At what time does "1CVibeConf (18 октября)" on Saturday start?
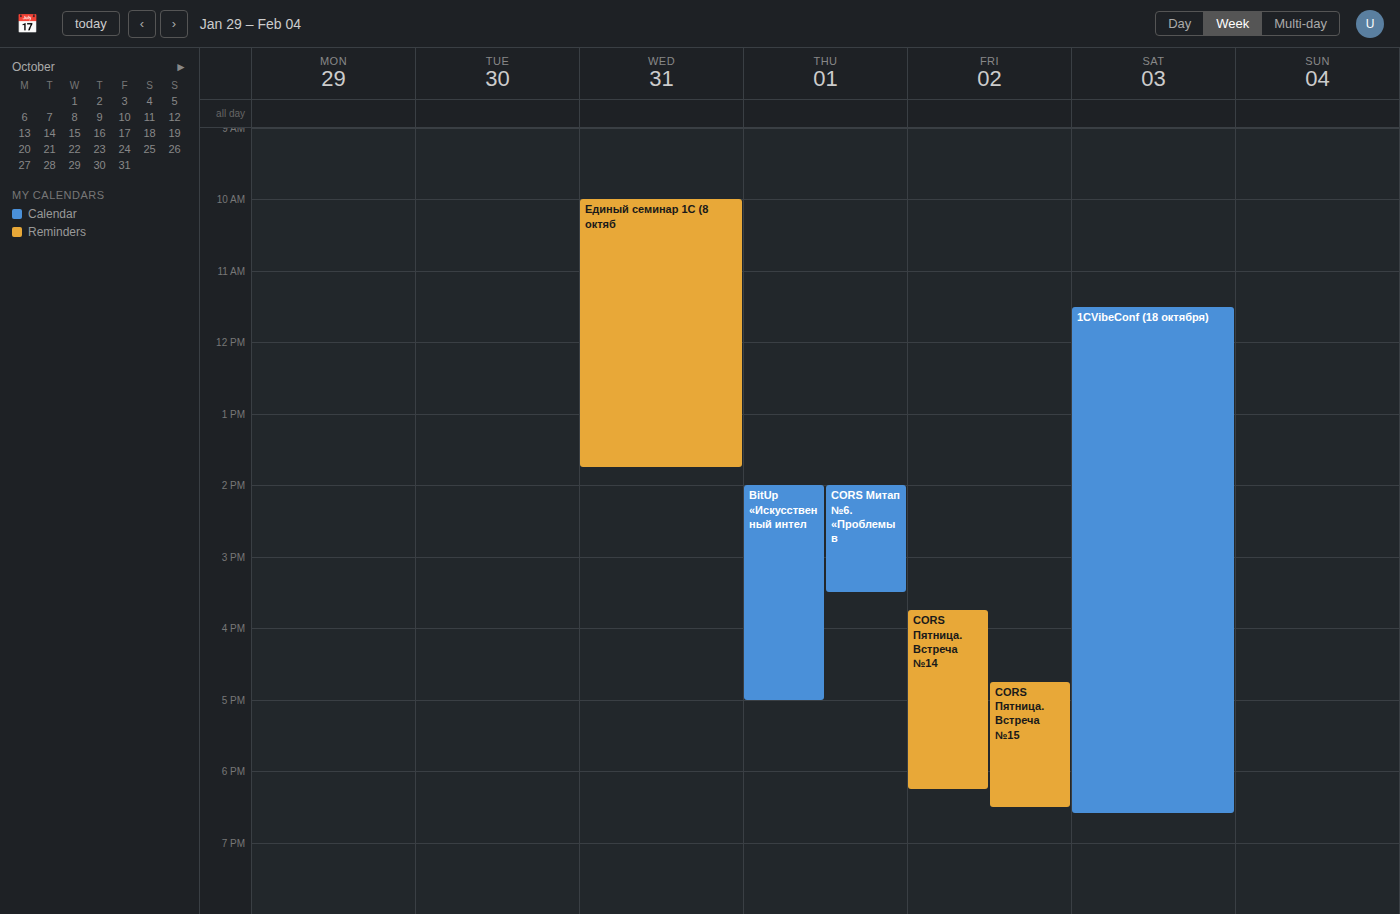
11:30 AM